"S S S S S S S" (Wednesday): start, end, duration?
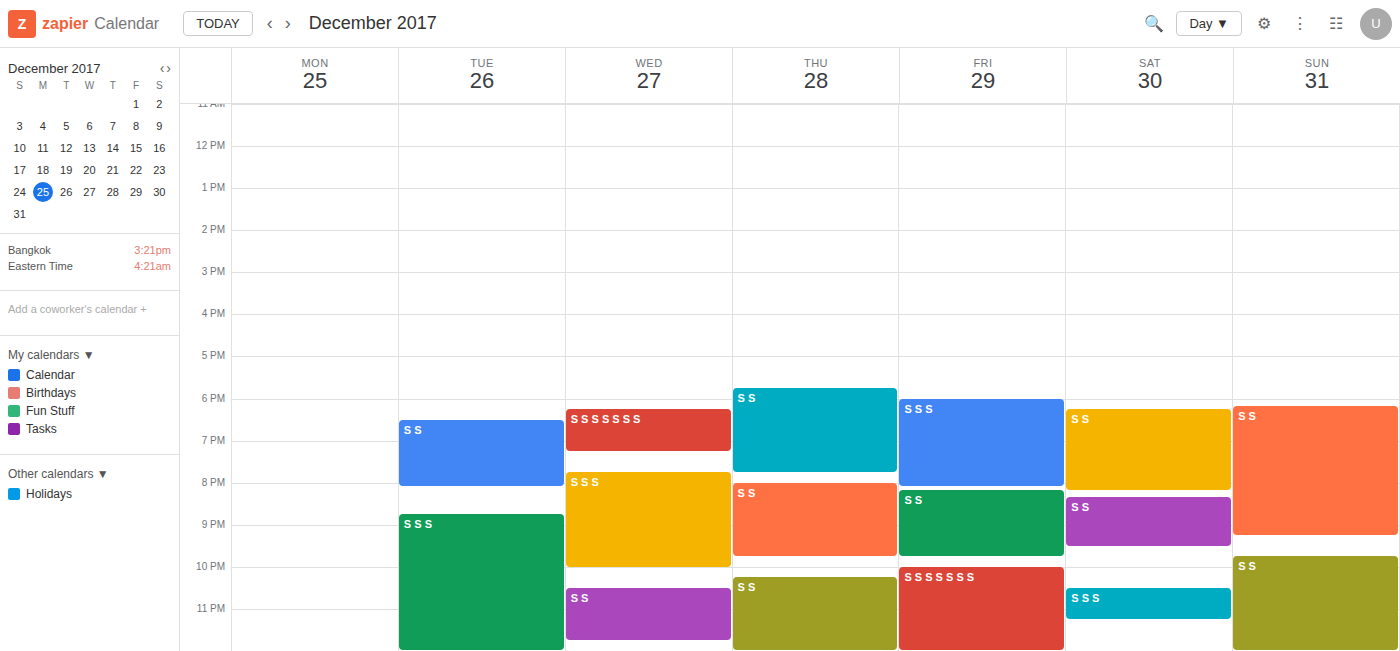
18:15 to 19:15, 1 hour